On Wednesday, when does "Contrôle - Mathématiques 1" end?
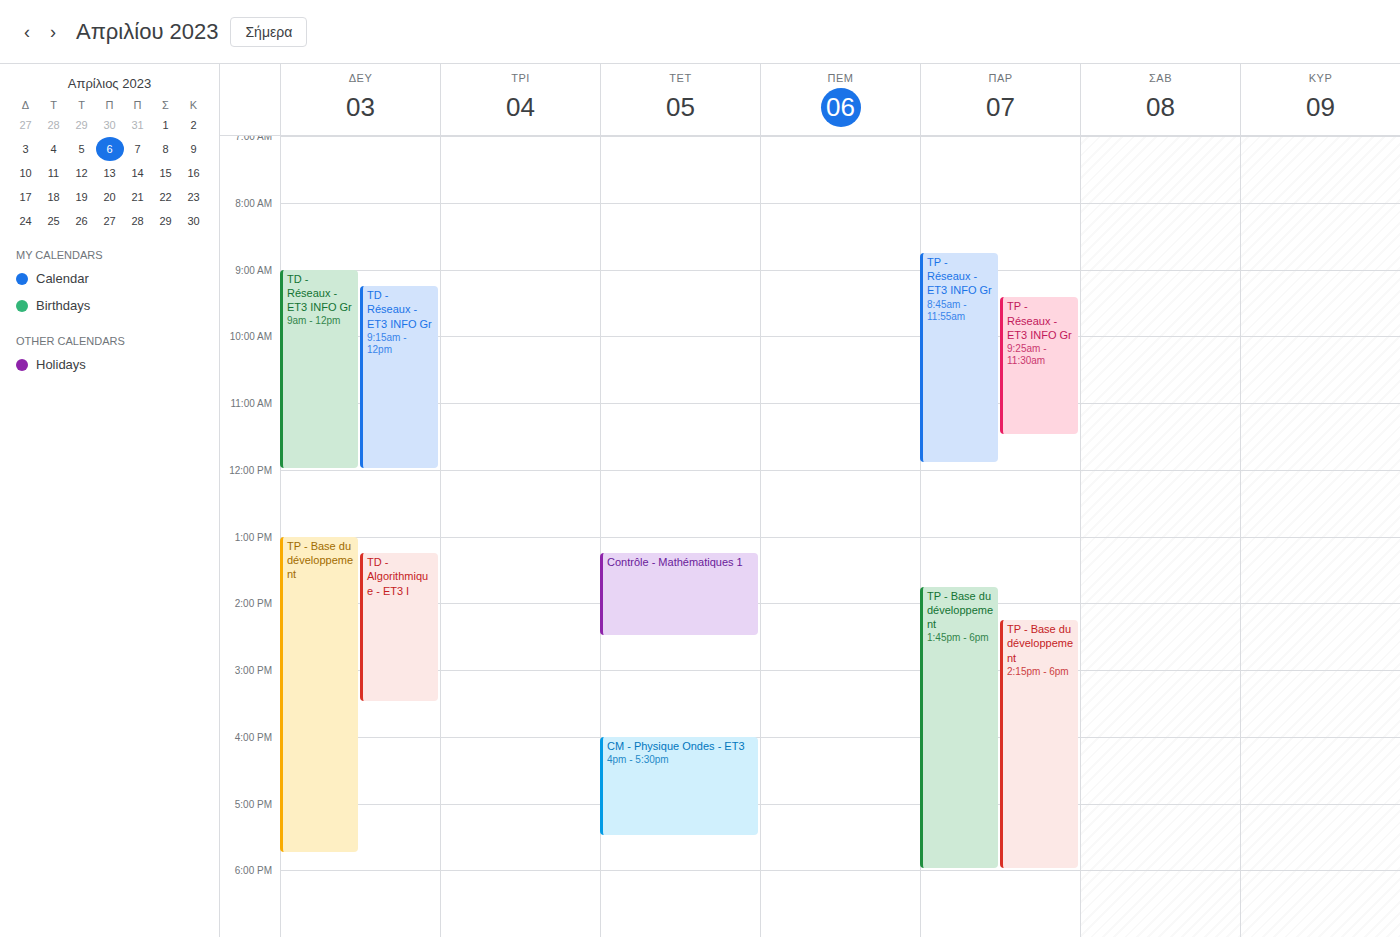
2:30 PM